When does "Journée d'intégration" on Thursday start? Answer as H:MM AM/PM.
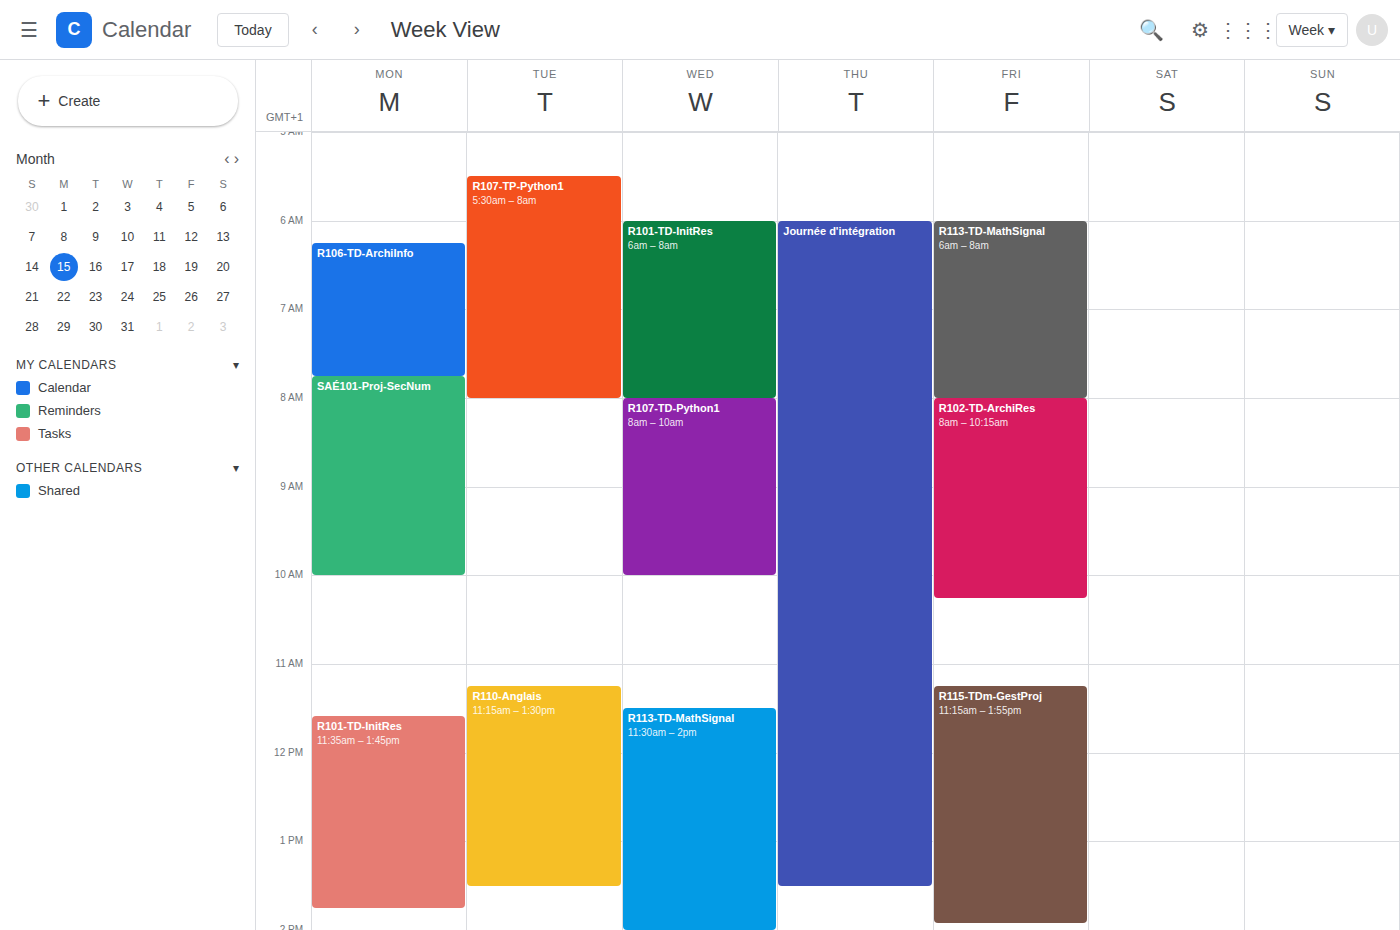
6:00 AM